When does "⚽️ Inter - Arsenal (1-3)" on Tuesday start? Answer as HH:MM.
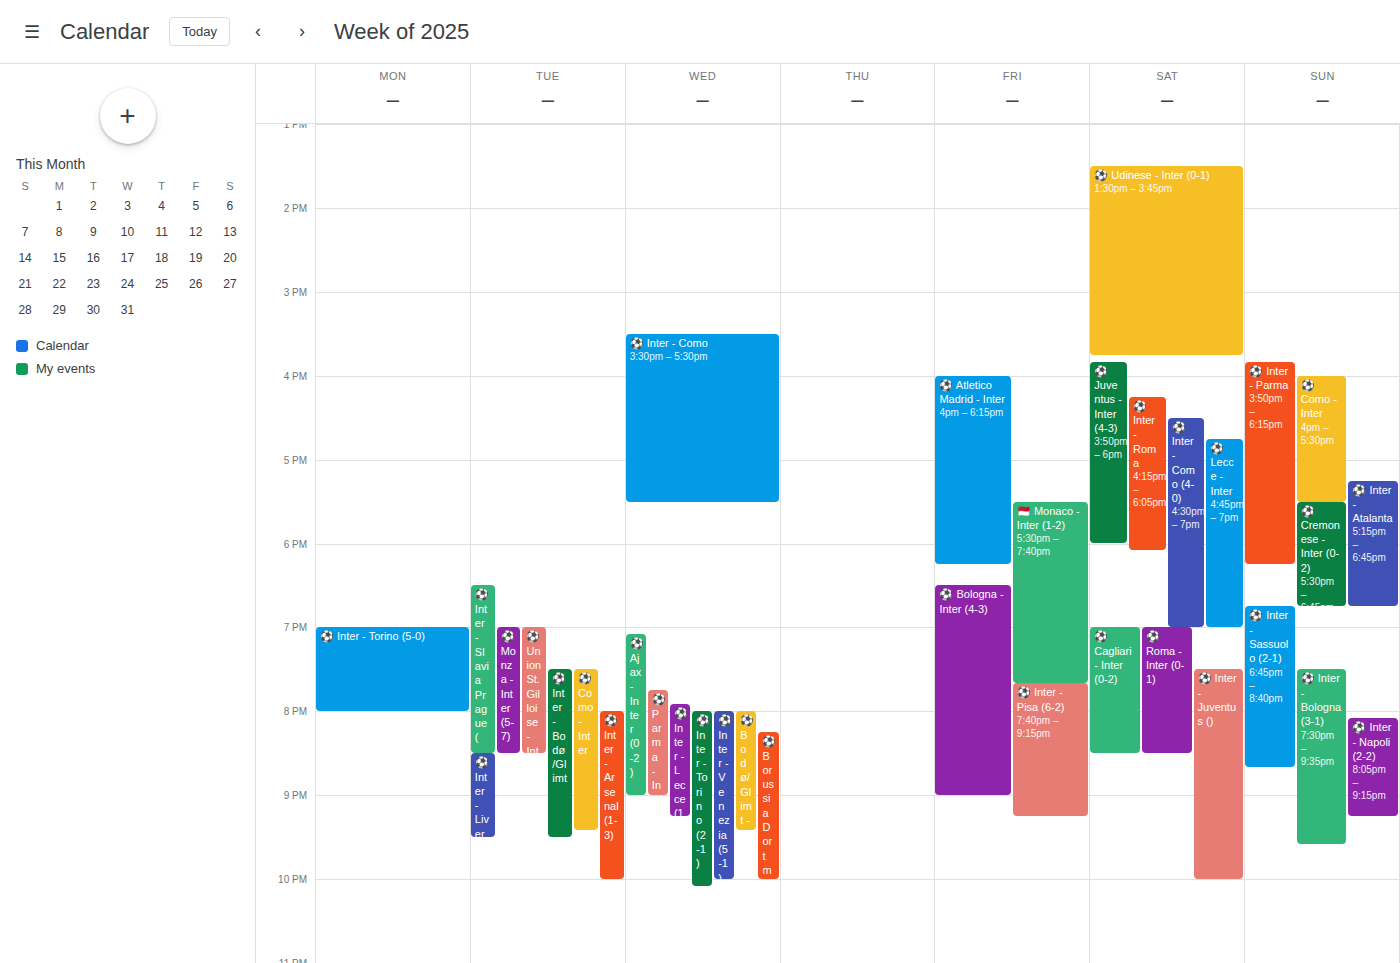
20:00